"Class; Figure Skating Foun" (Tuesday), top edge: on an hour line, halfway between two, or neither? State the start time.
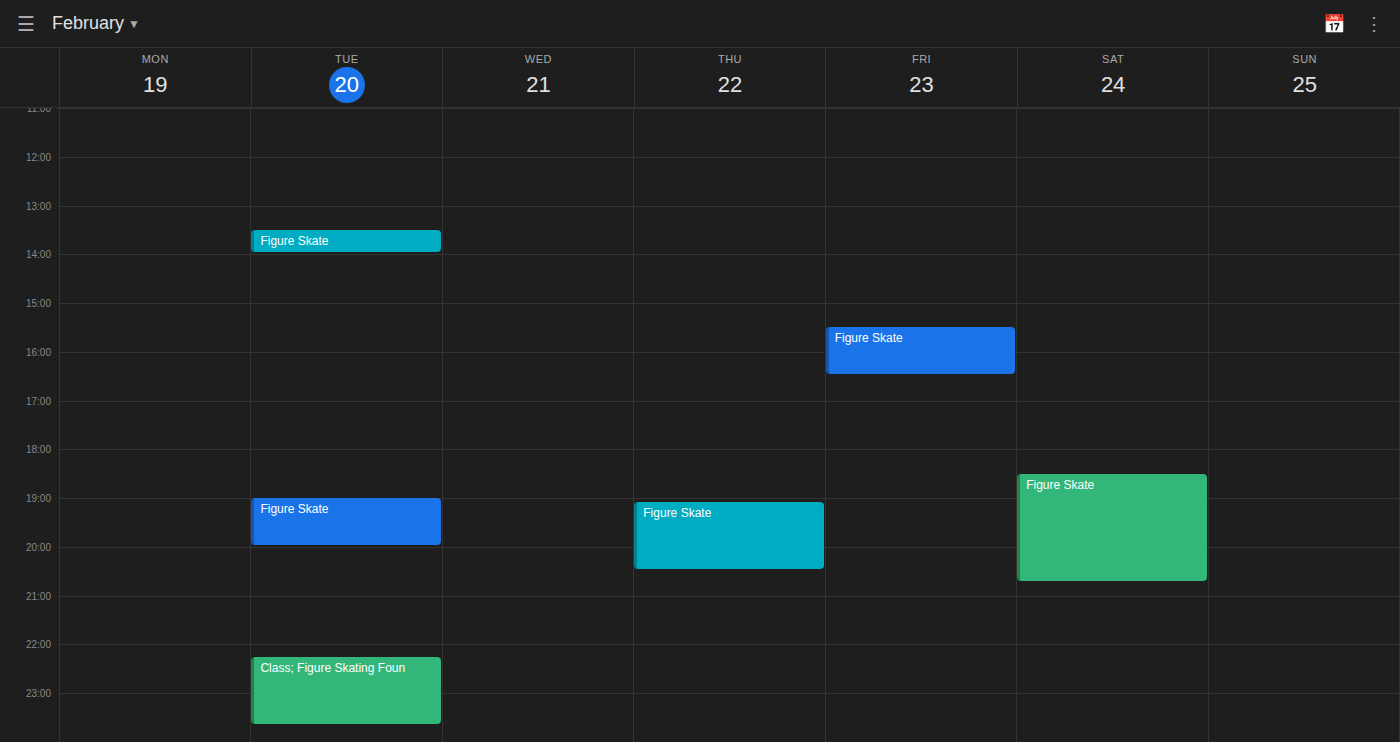
10:15 PM -- neither: a quarter of the way from the 10 PM line to the 11 PM line.